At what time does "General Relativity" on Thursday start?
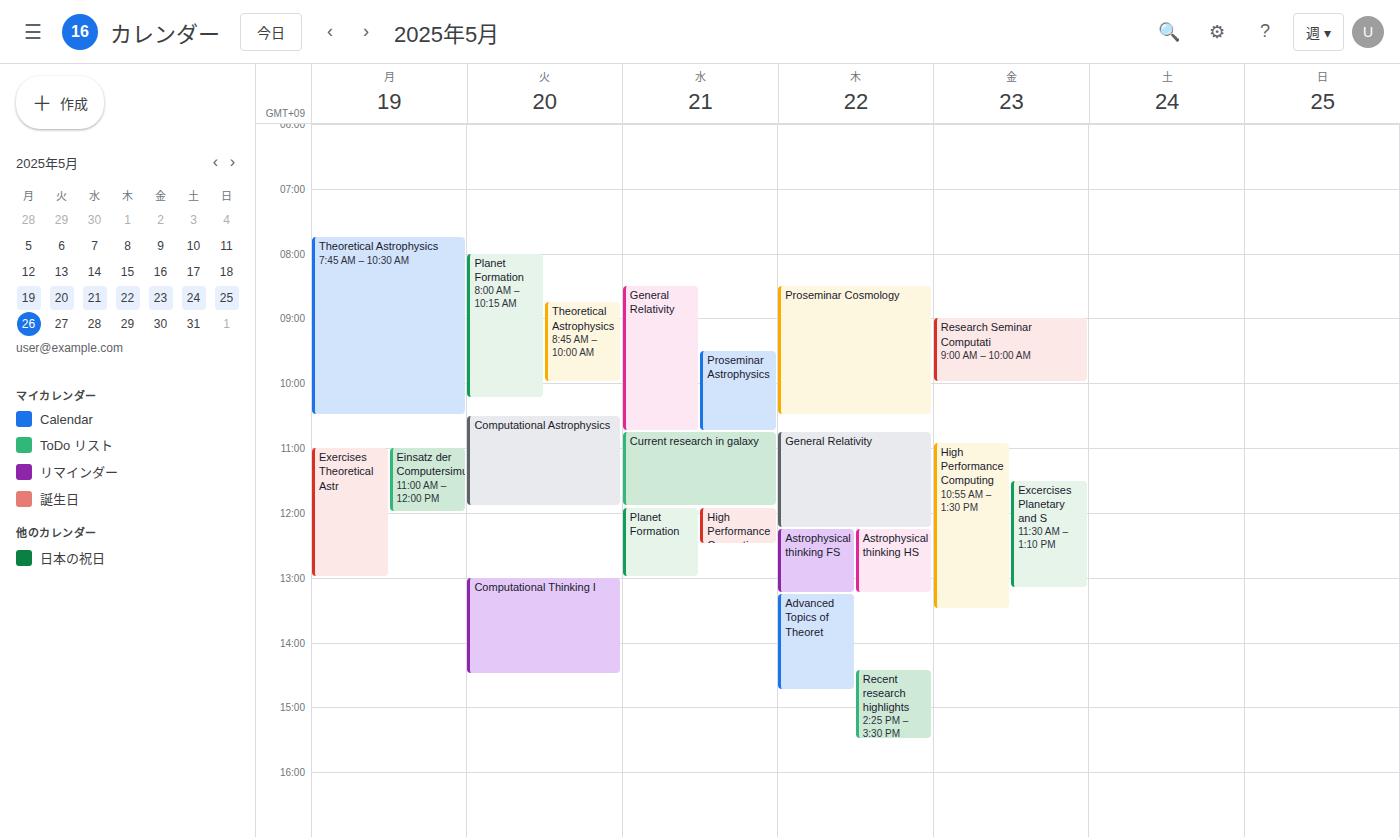
10:45 AM